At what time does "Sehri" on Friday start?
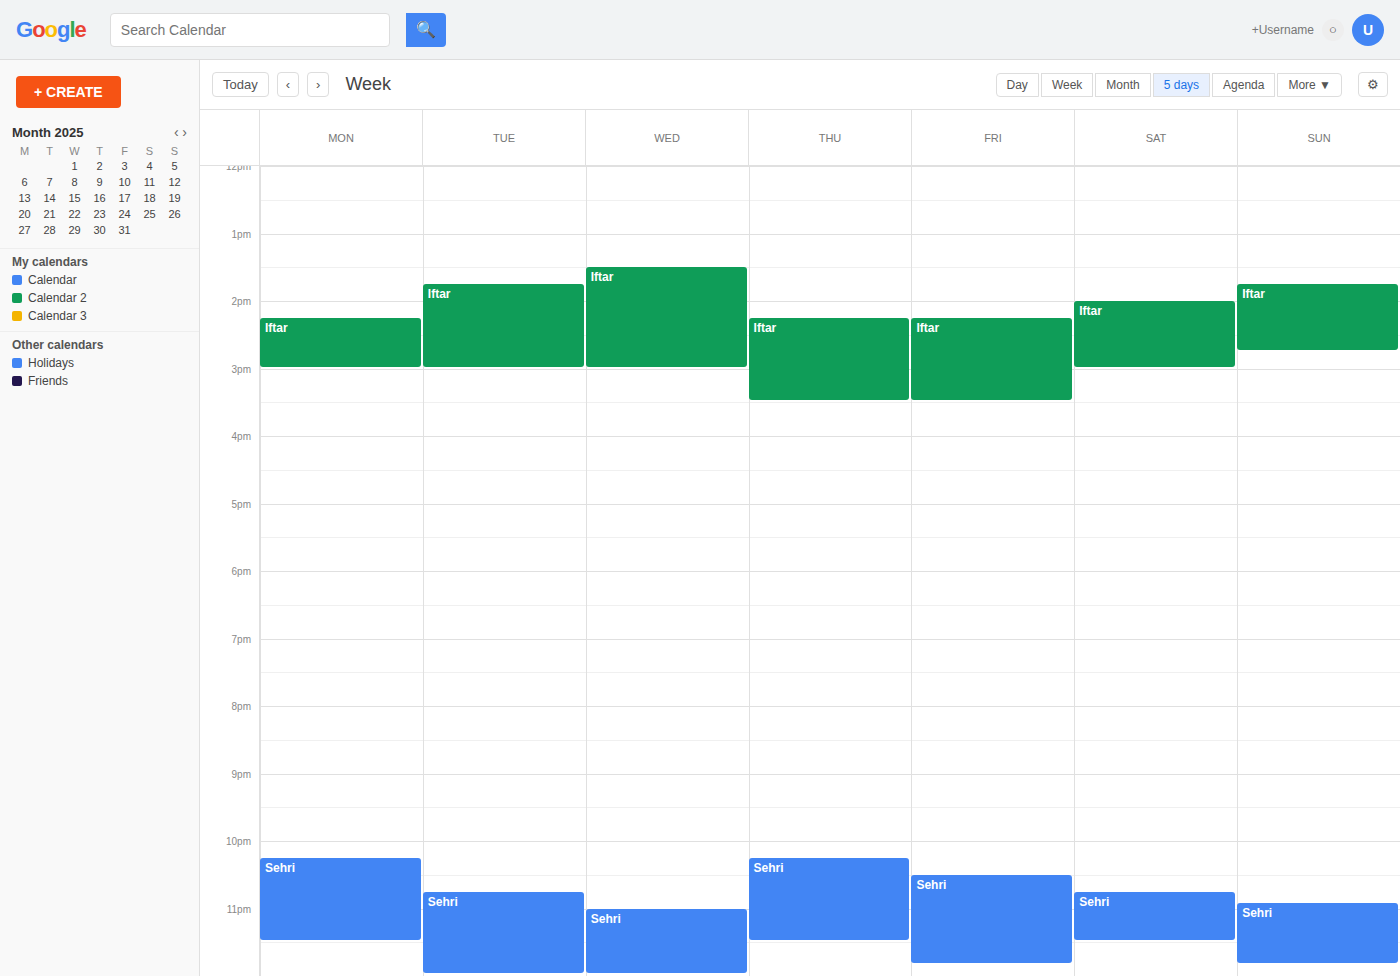
10:30 PM